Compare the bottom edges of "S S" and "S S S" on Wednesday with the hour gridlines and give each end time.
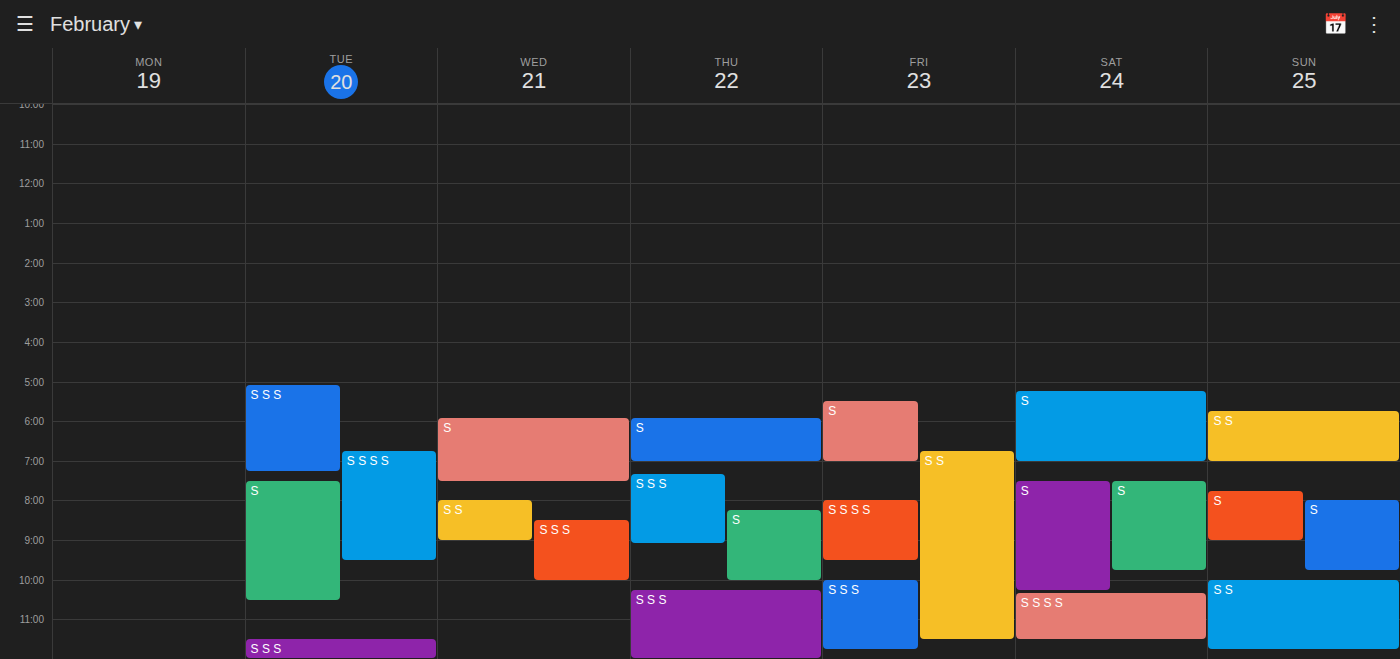
"S S": 9:00 PM, exactly on the 9 PM line. "S S S": 10:00 PM, exactly on the 10 PM line.